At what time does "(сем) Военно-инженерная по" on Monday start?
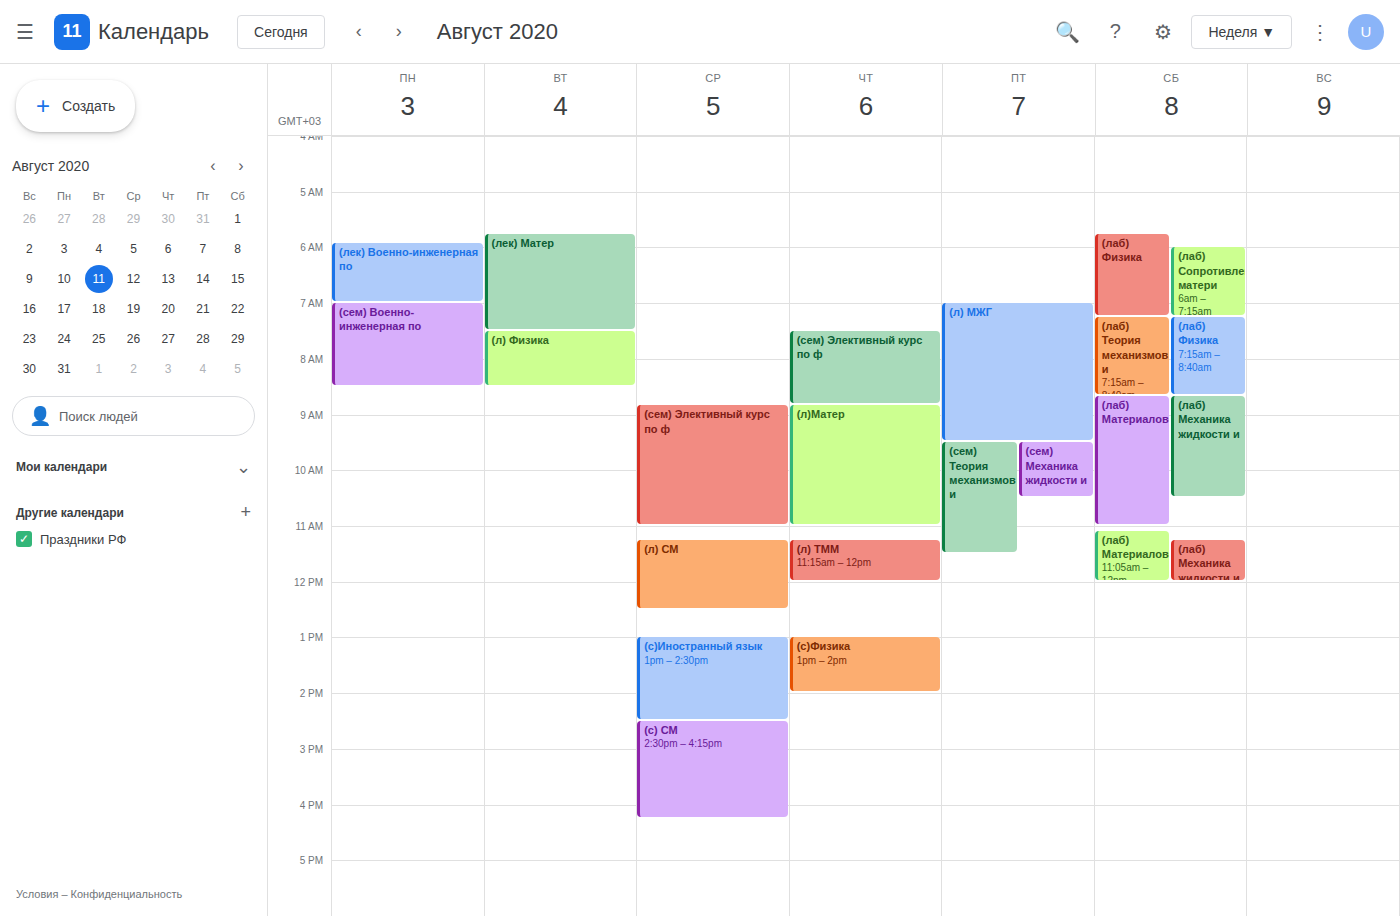
7:00 AM